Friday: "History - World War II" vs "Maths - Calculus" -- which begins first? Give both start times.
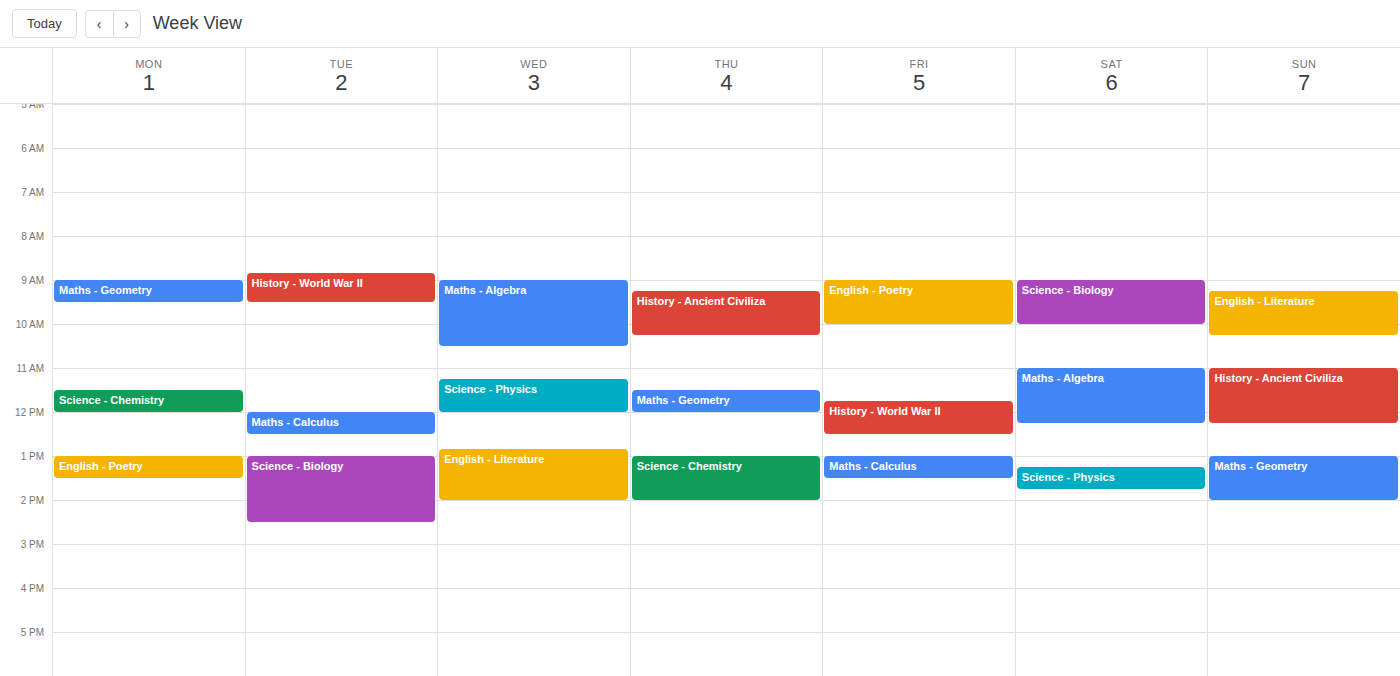
"History - World War II" 11:45; "Maths - Calculus" 13:00.